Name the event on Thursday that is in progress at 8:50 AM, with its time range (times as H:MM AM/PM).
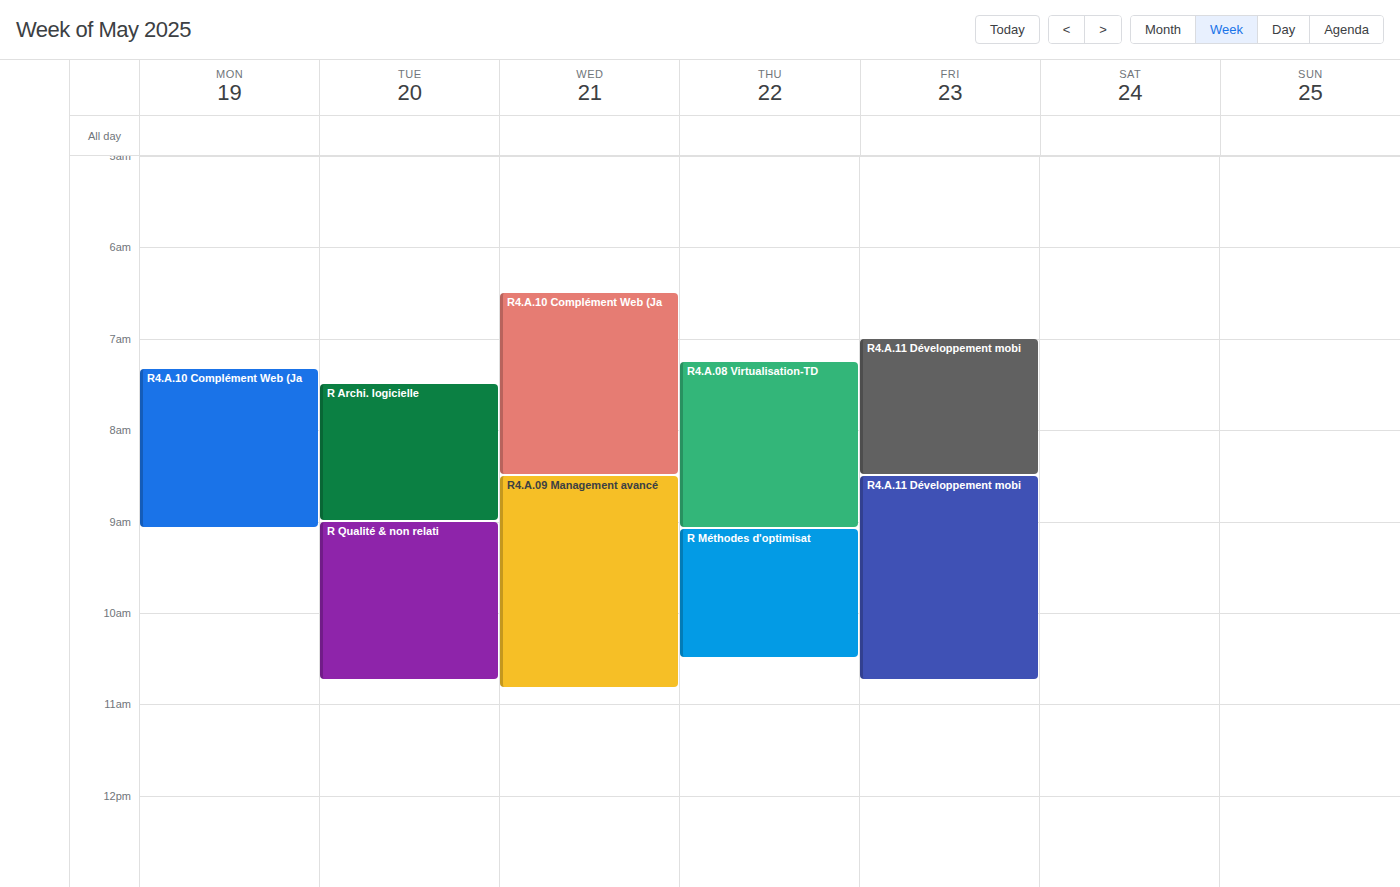
"R4.A.08 Virtualisation-TD", 7:15 AM to 9:05 AM